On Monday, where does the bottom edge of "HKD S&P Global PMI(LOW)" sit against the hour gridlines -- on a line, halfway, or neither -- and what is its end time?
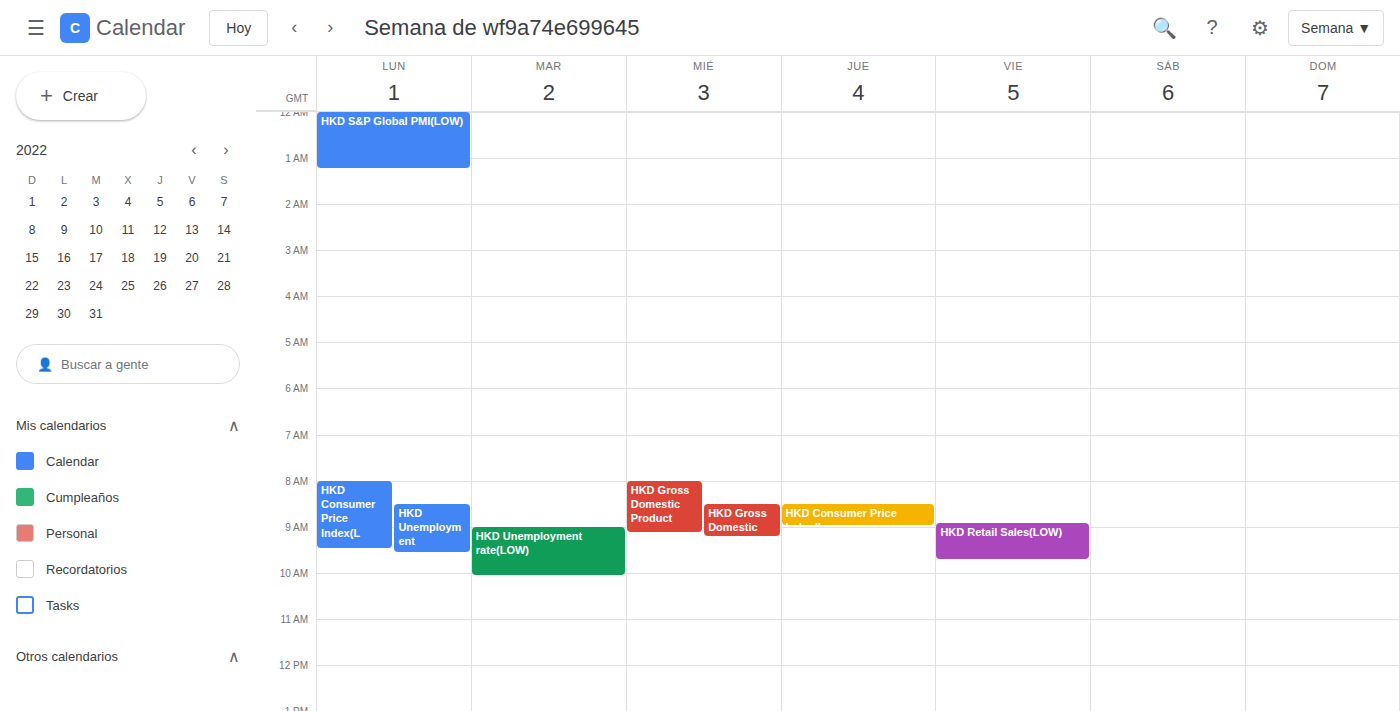
01:15 -- neither: a quarter of the way from the 01:00 line to the 02:00 line.